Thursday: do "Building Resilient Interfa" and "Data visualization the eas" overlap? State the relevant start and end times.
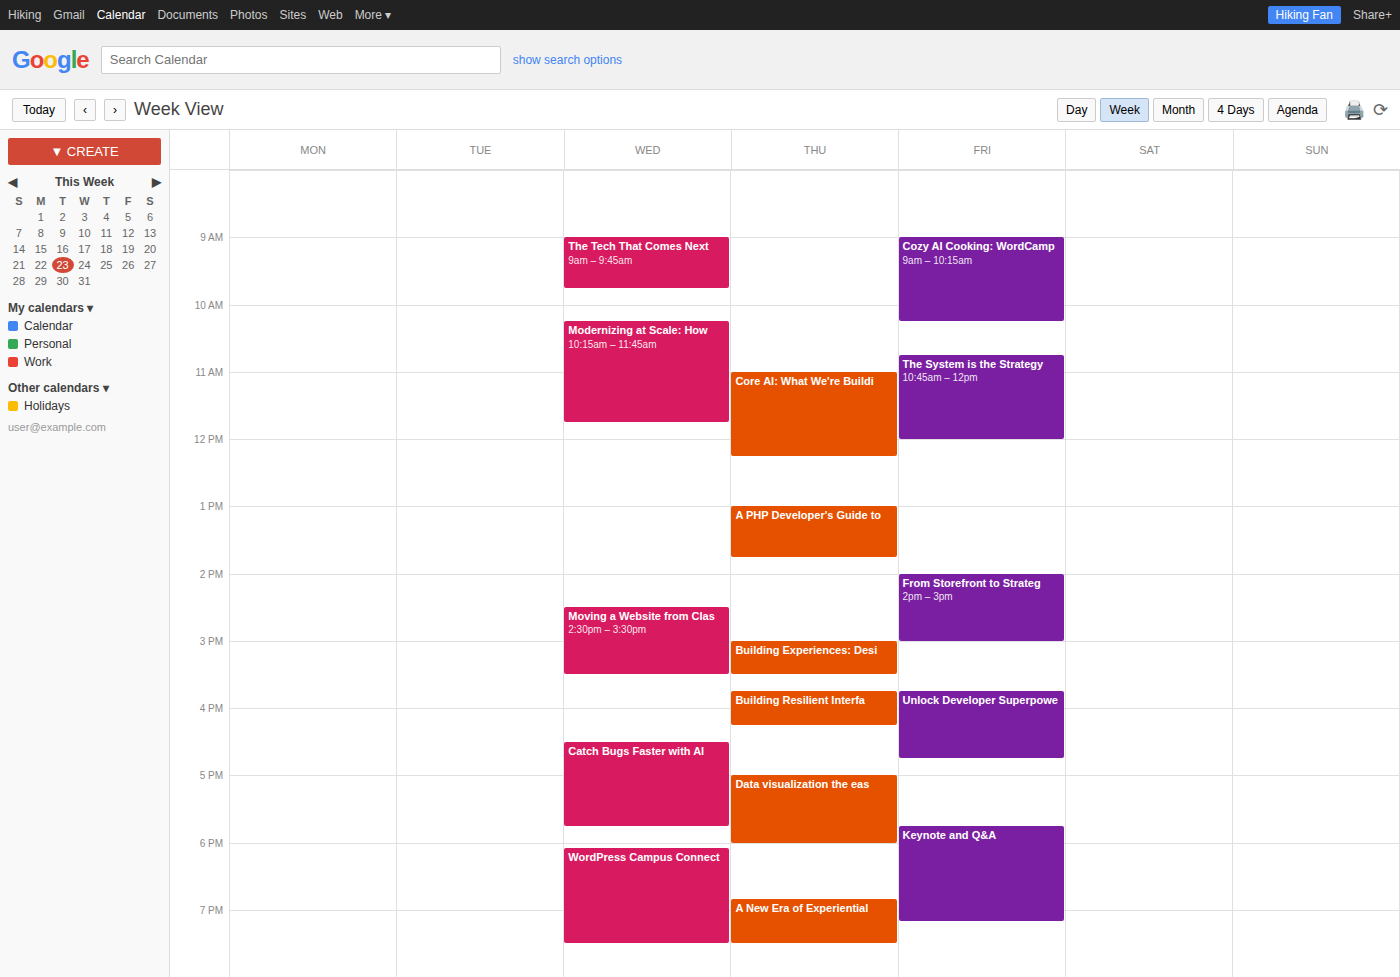
"Building Resilient Interfa" ends at 4:15 PM and "Data visualization the eas" starts at 5:00 PM -- no overlap.